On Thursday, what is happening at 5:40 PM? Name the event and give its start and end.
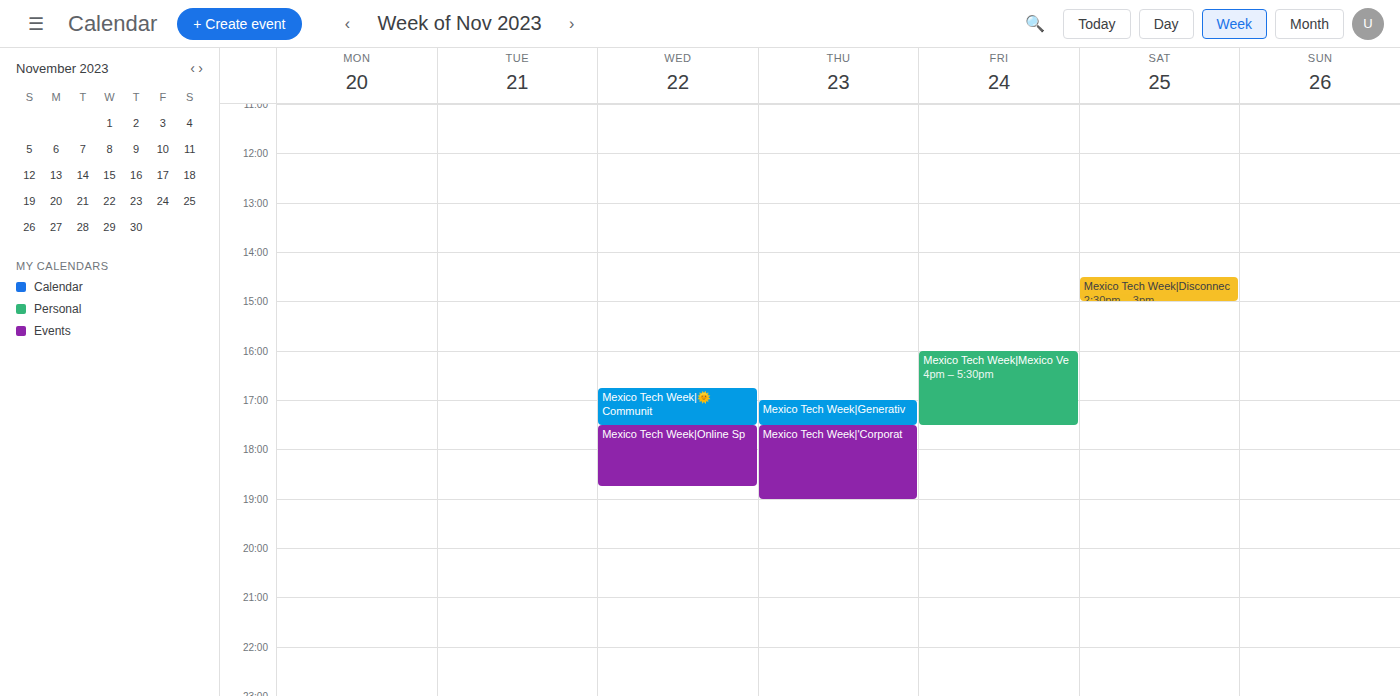
"Mexico Tech Week|'Corporat", 5:30 PM to 7:00 PM